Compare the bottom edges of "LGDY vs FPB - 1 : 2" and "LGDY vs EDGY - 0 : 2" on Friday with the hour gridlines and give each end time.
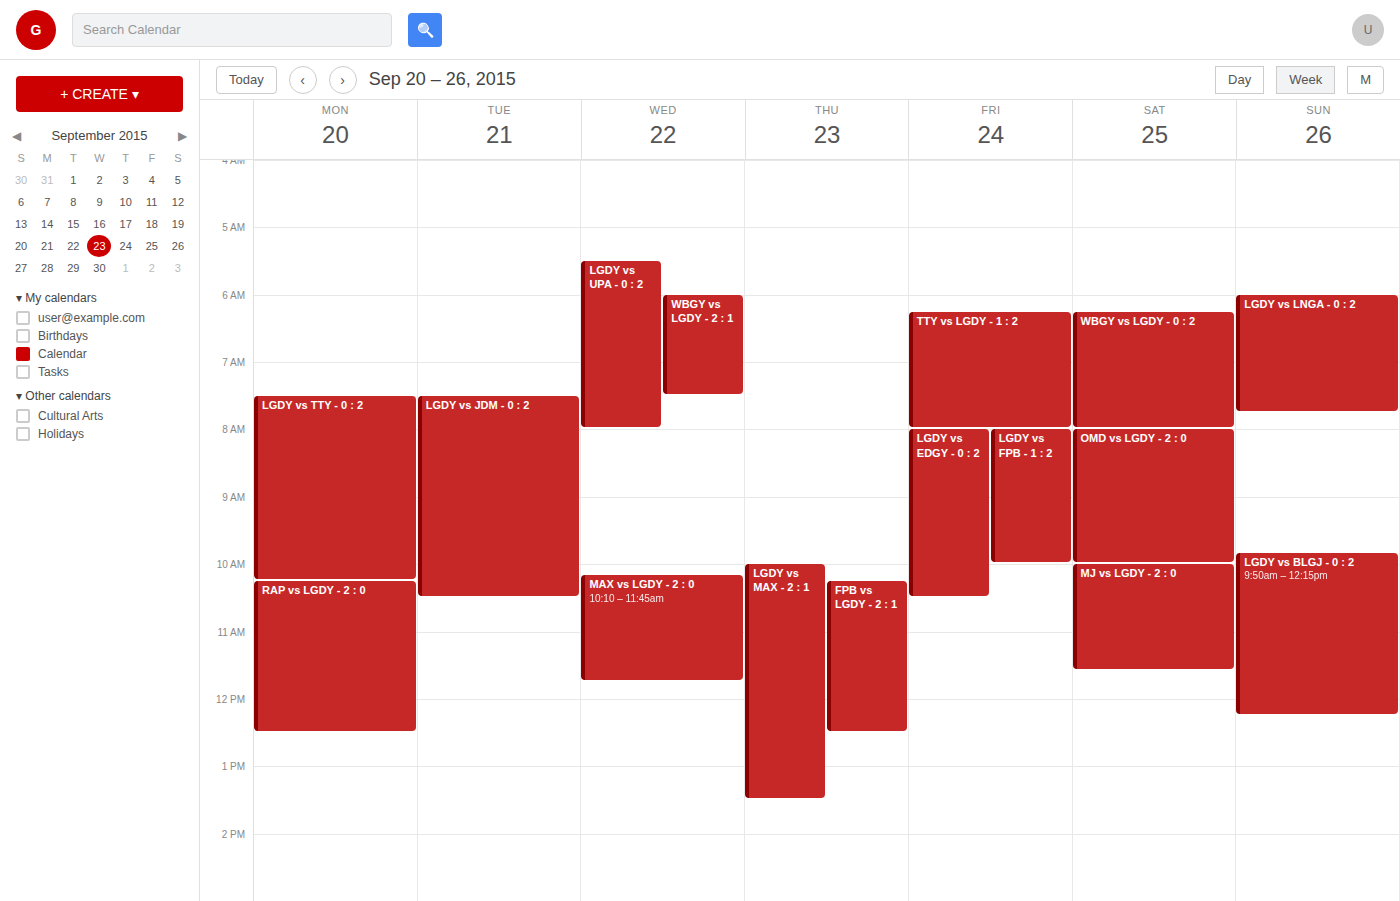
"LGDY vs FPB - 1 : 2": 10:00 AM, exactly on the 10 AM line. "LGDY vs EDGY - 0 : 2": 10:30 AM, halfway between the 10 AM and 11 AM lines.